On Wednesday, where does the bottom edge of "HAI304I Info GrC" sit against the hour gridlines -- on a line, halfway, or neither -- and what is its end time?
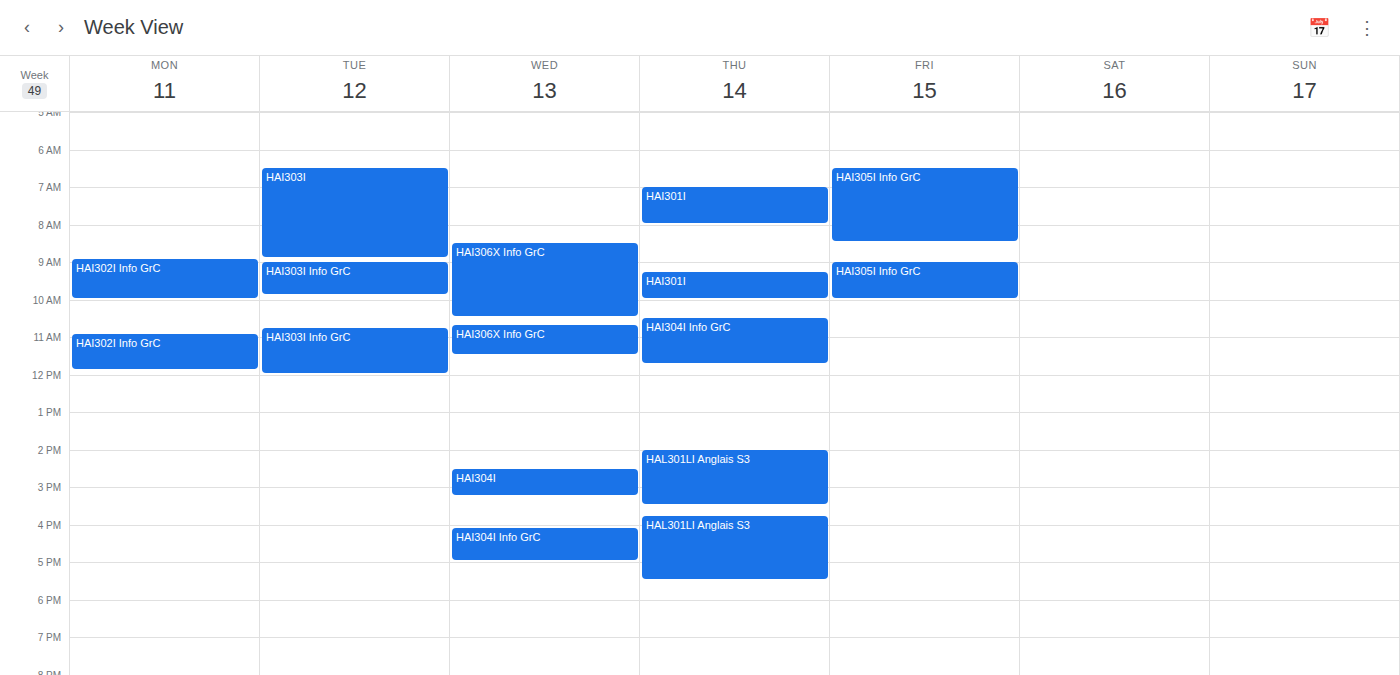
5:00 PM -- exactly on the 5 PM line.